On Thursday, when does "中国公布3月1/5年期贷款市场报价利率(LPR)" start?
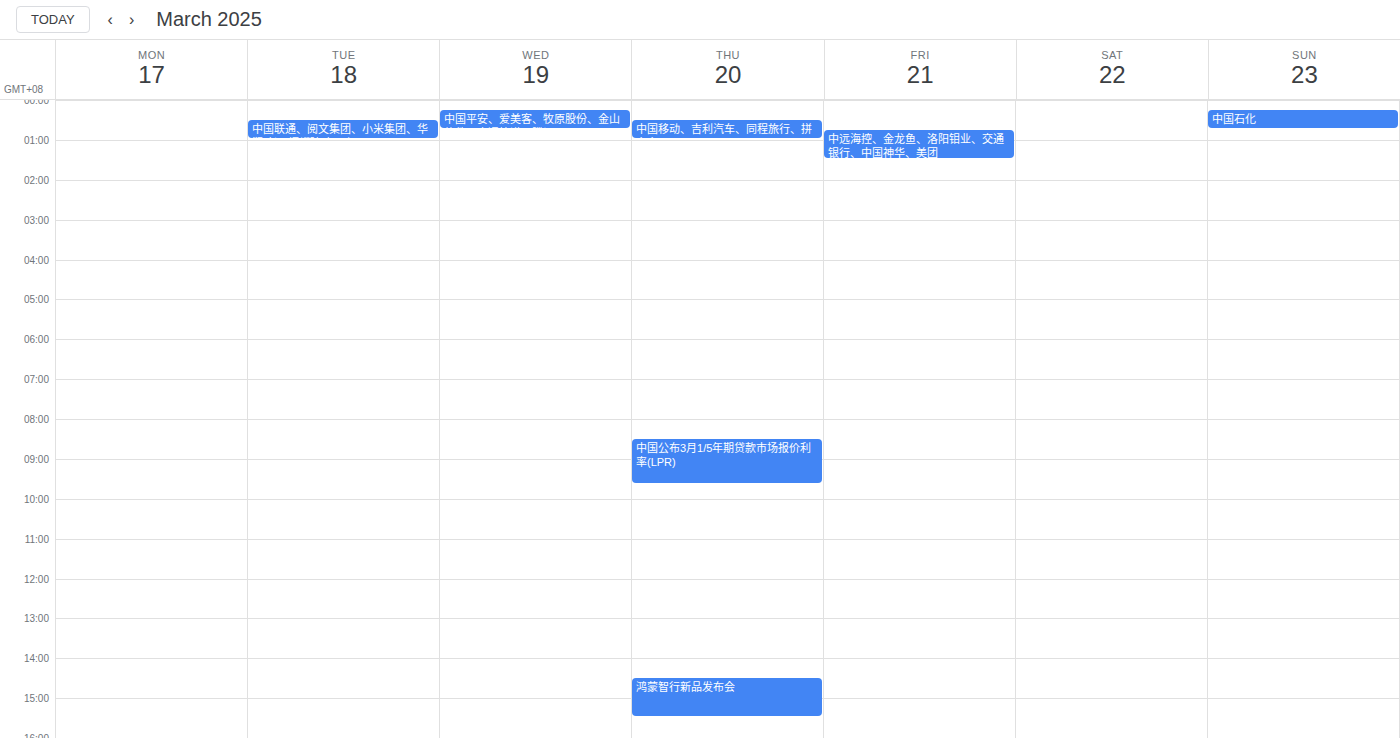
8:30 AM